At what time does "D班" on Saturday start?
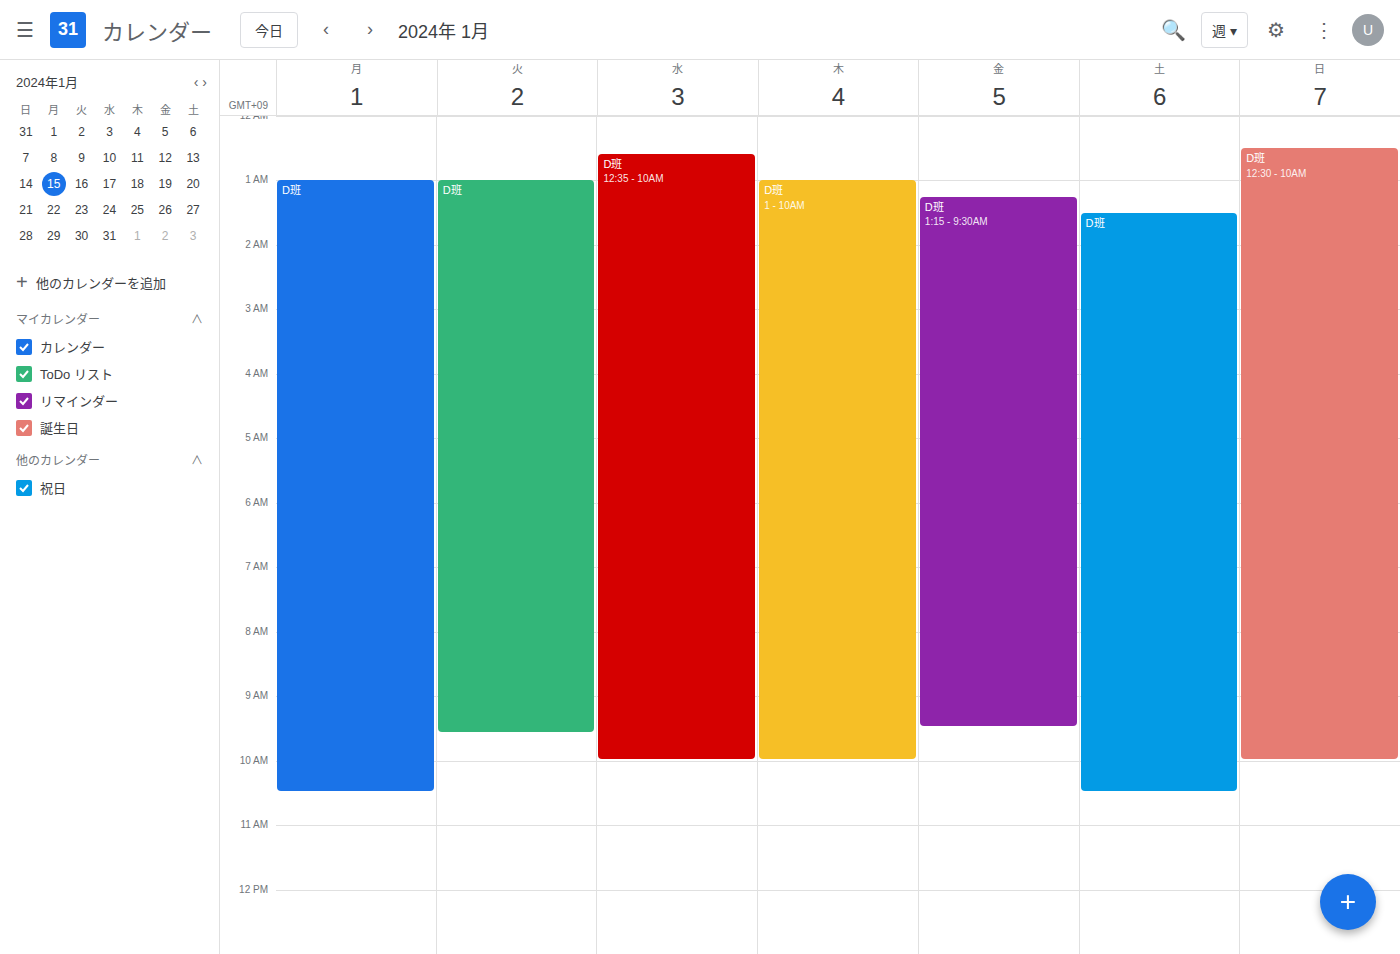
1:30 AM